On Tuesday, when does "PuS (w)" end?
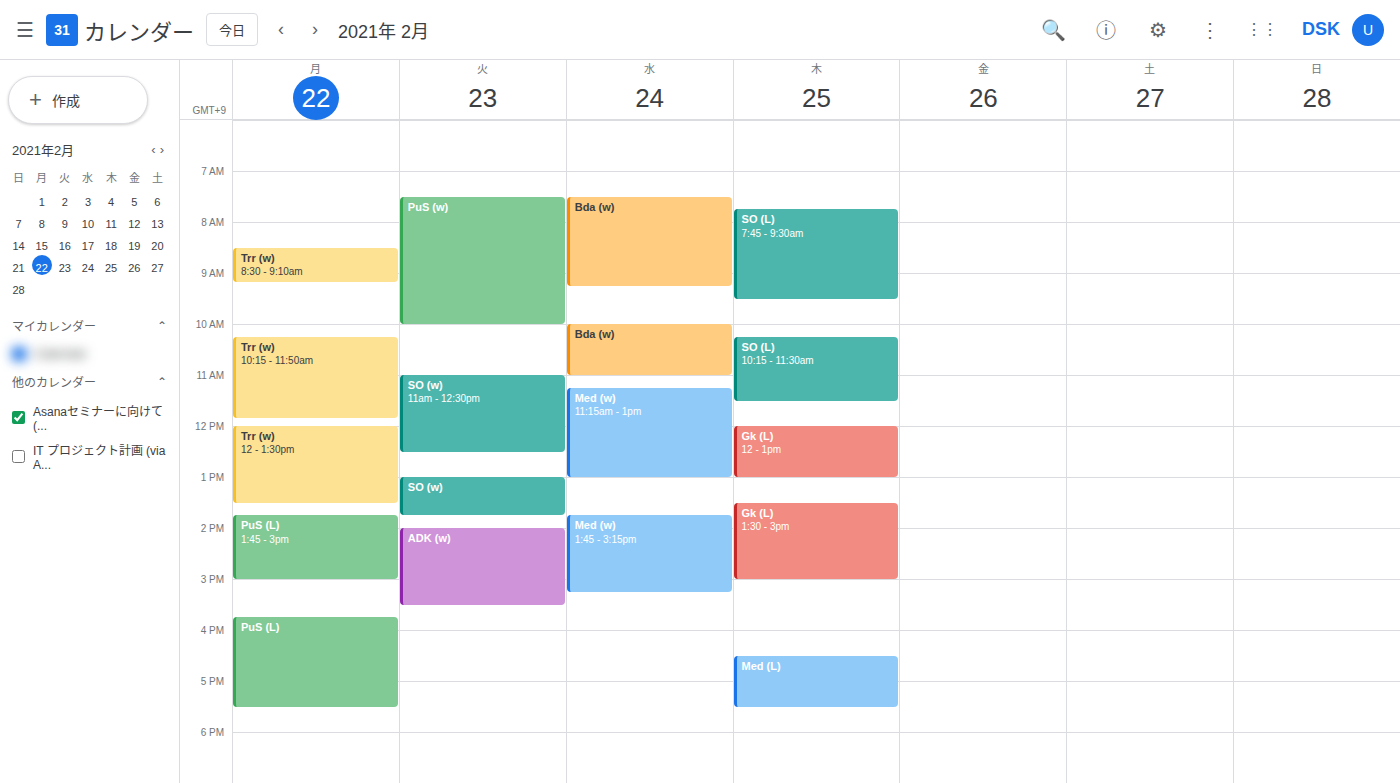
10:00 AM